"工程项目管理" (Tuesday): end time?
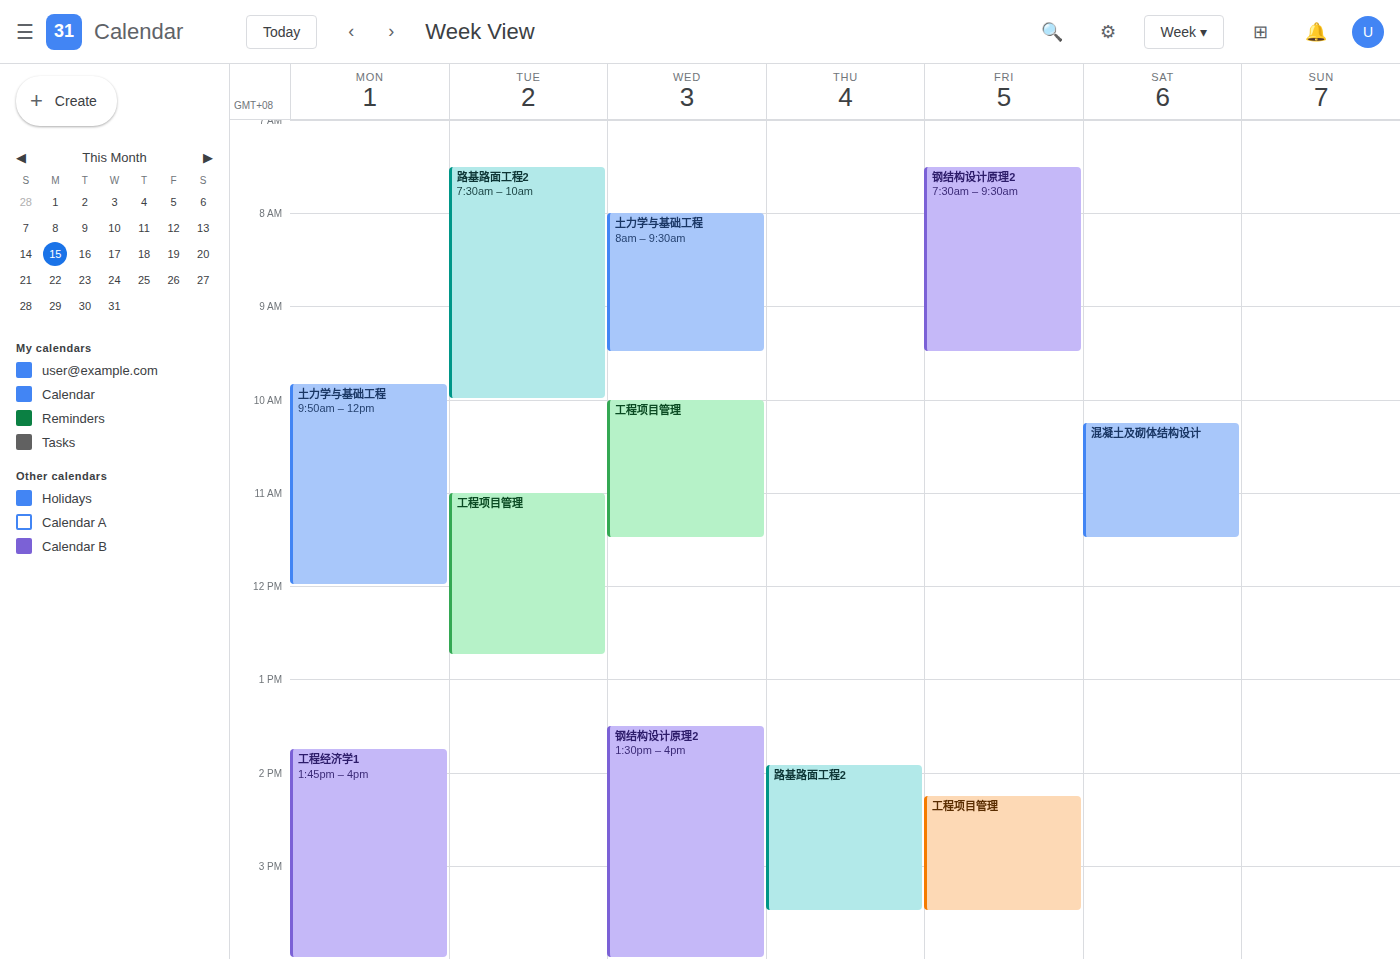
12:45 PM